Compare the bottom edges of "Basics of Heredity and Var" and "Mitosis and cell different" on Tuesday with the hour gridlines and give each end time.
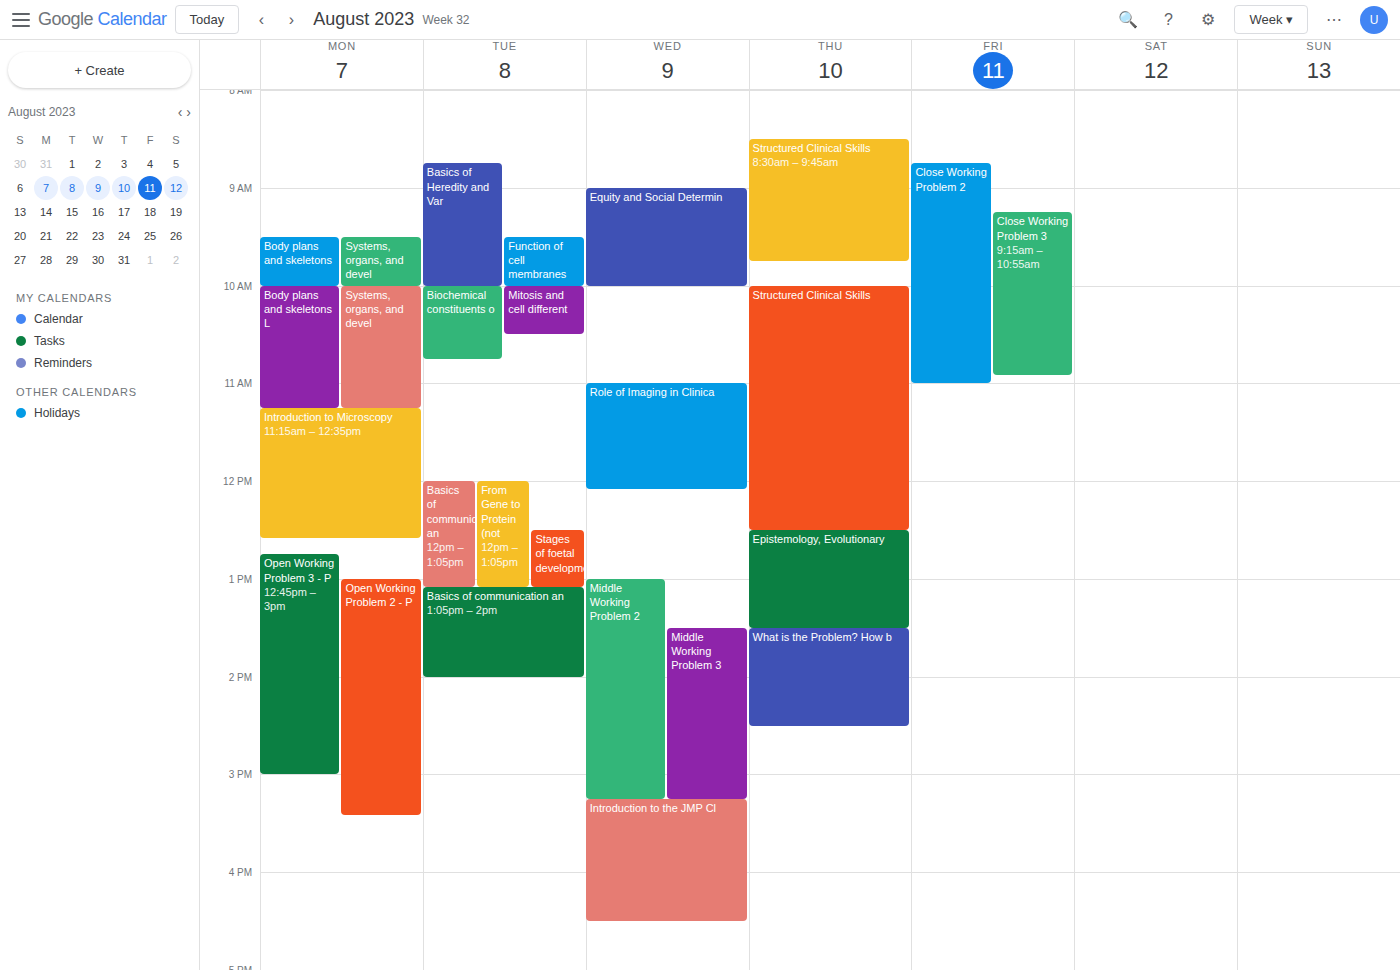
"Basics of Heredity and Var": 10:00 AM, exactly on the 10 AM line. "Mitosis and cell different": 10:30 AM, halfway between the 10 AM and 11 AM lines.